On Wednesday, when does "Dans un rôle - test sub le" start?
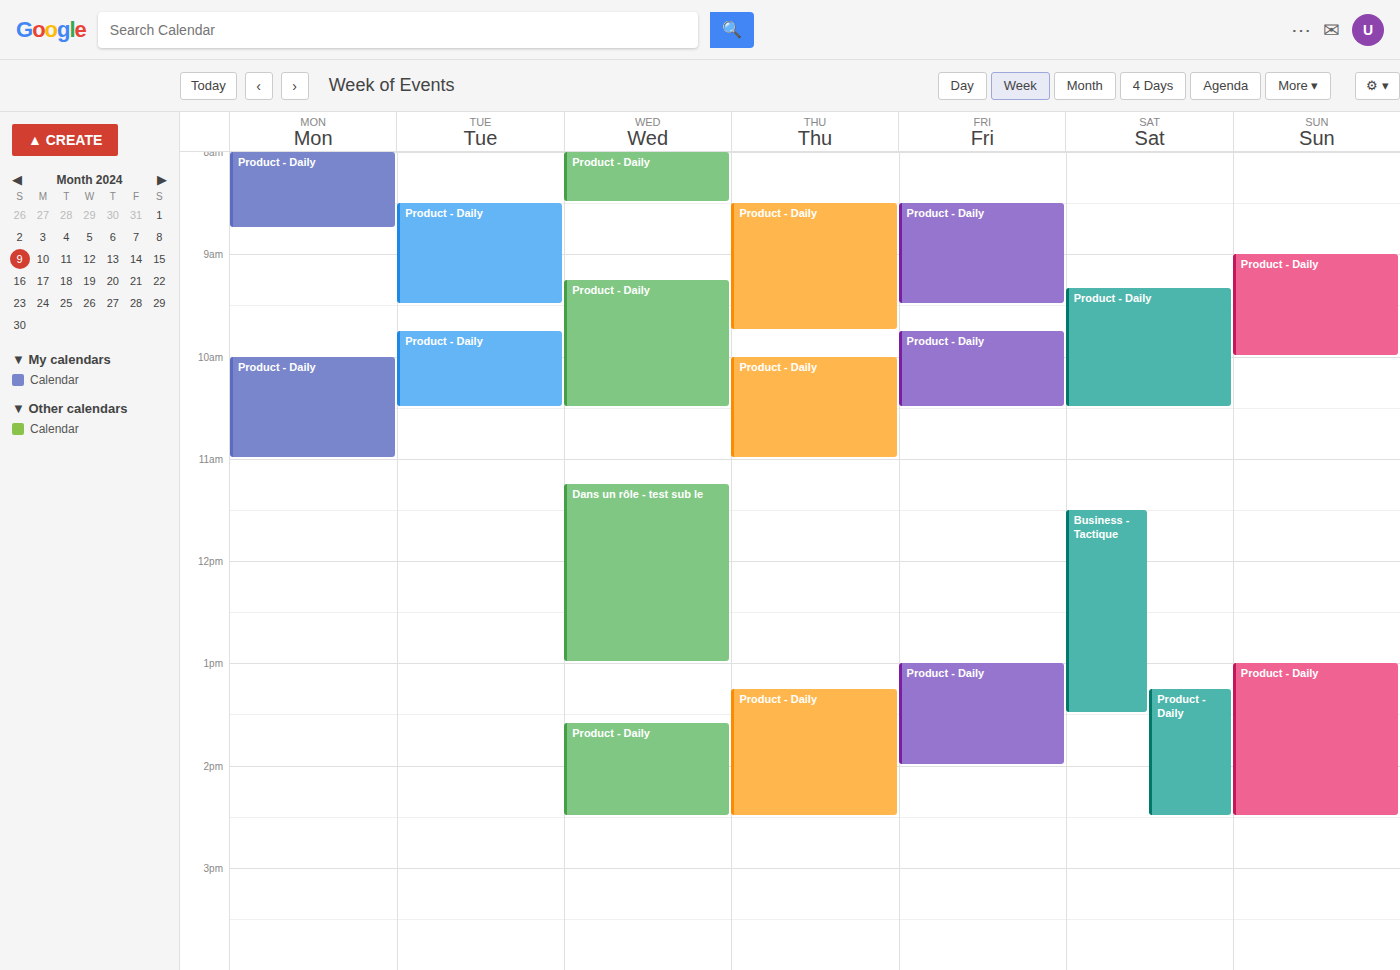
11:15 AM